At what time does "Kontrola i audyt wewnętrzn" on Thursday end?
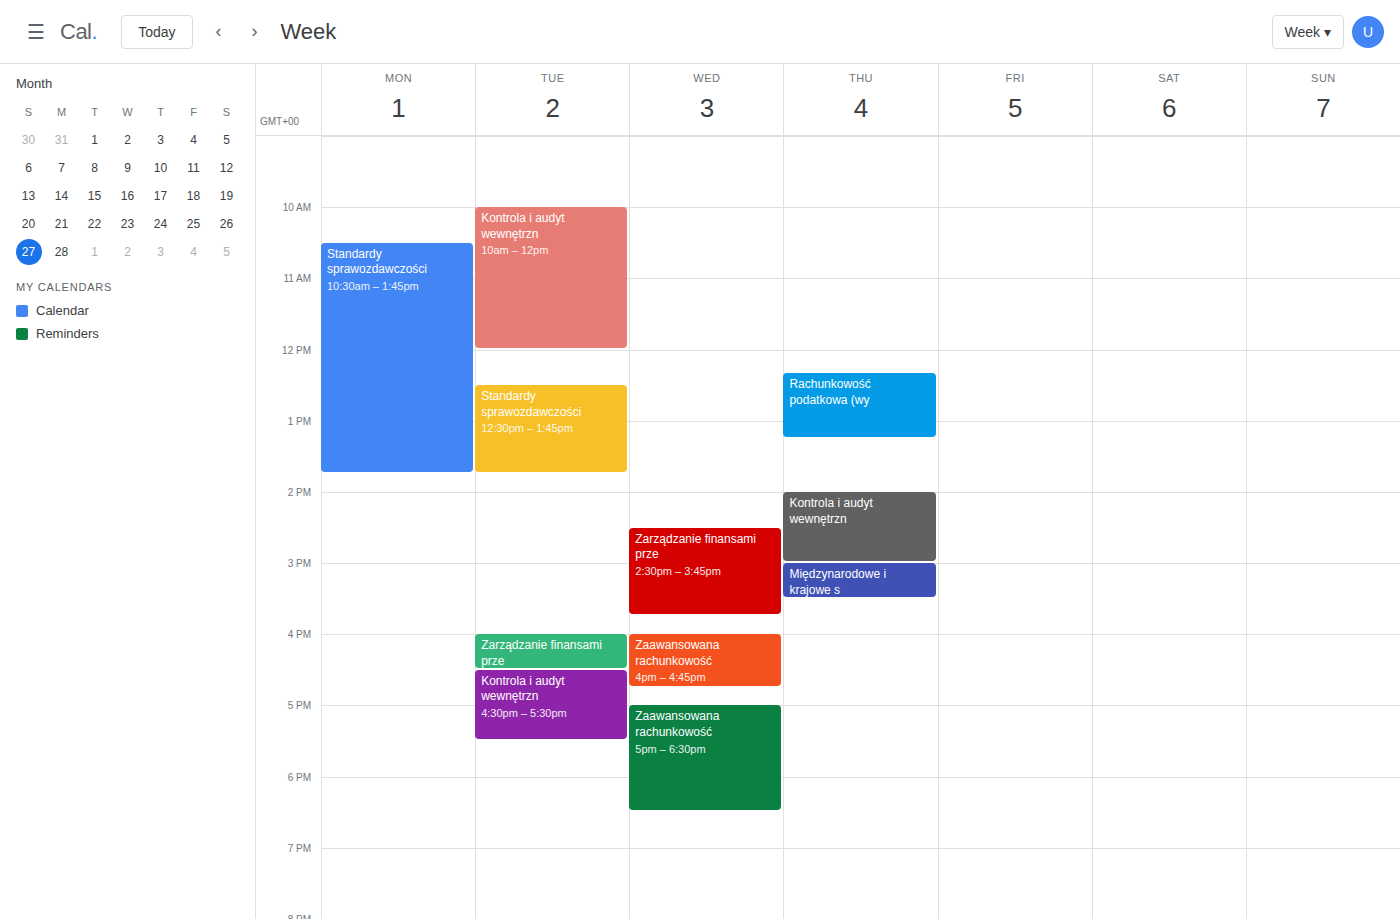
3:00 PM